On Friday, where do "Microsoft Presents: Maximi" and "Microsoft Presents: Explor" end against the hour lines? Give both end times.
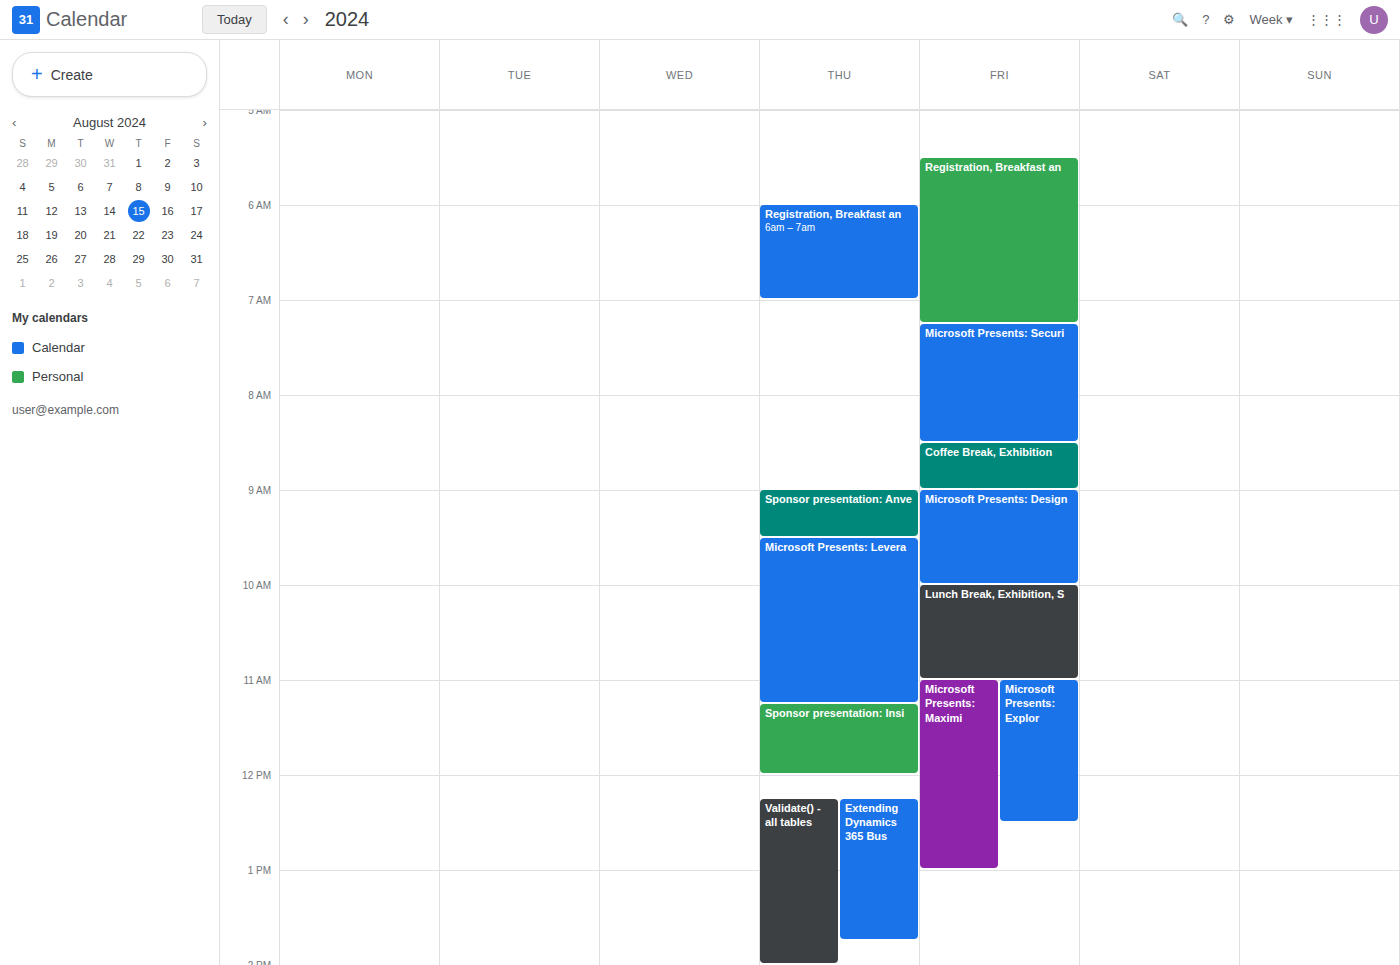
"Microsoft Presents: Maximi": 1:00 PM, exactly on the 1 PM line. "Microsoft Presents: Explor": 12:30 PM, halfway between the 12 PM and 1 PM lines.